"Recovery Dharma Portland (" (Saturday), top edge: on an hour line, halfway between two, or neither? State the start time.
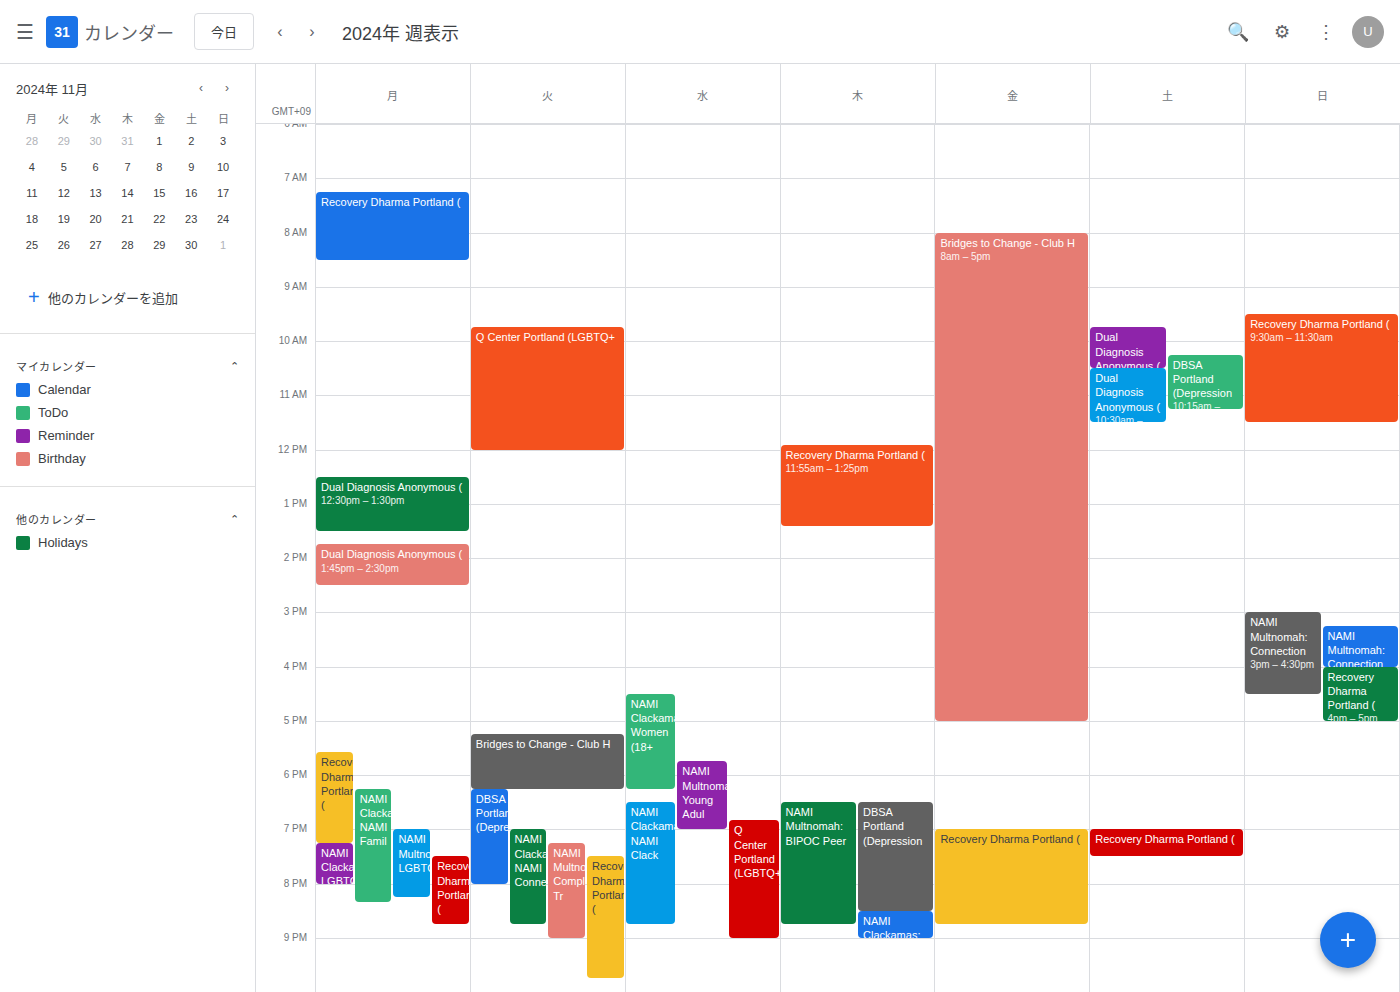
19:00 -- exactly on the 19:00 line.